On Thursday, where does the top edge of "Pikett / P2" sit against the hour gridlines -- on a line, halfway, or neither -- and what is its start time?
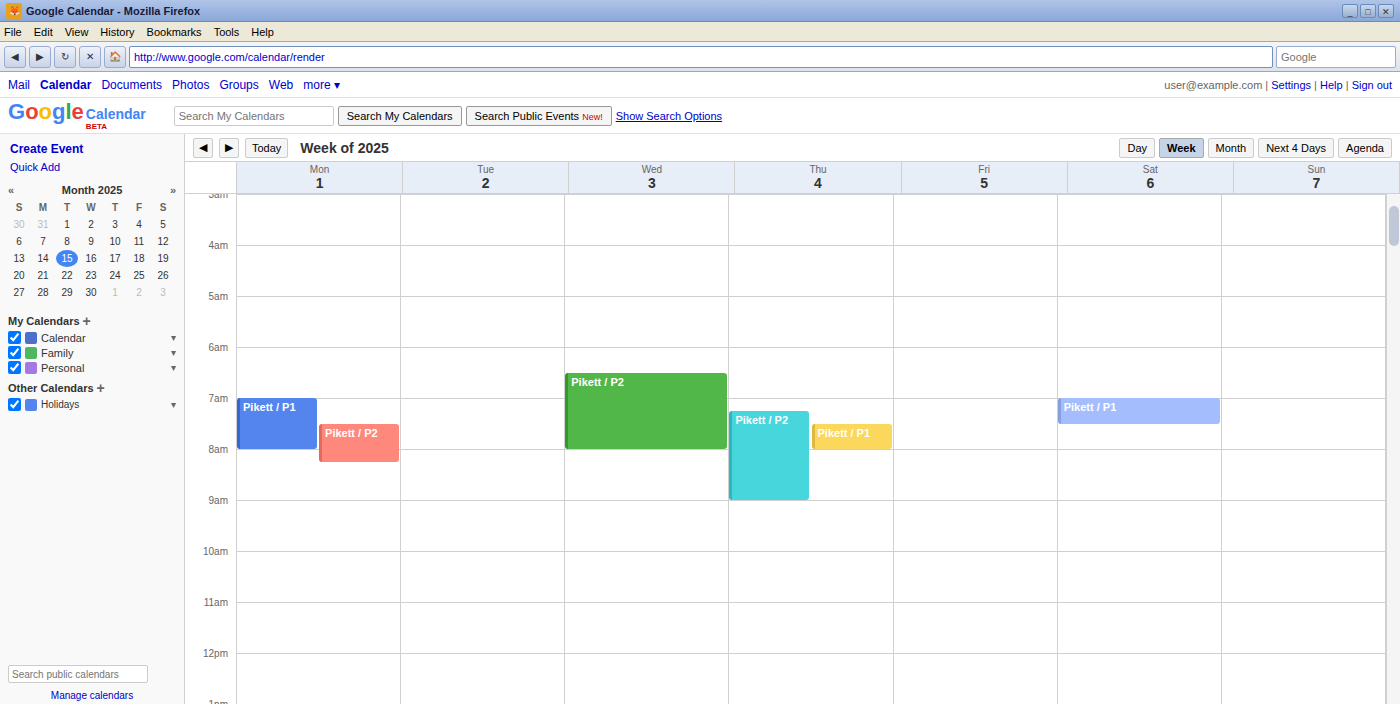
07:15 -- neither: a quarter of the way from the 07:00 line to the 08:00 line.